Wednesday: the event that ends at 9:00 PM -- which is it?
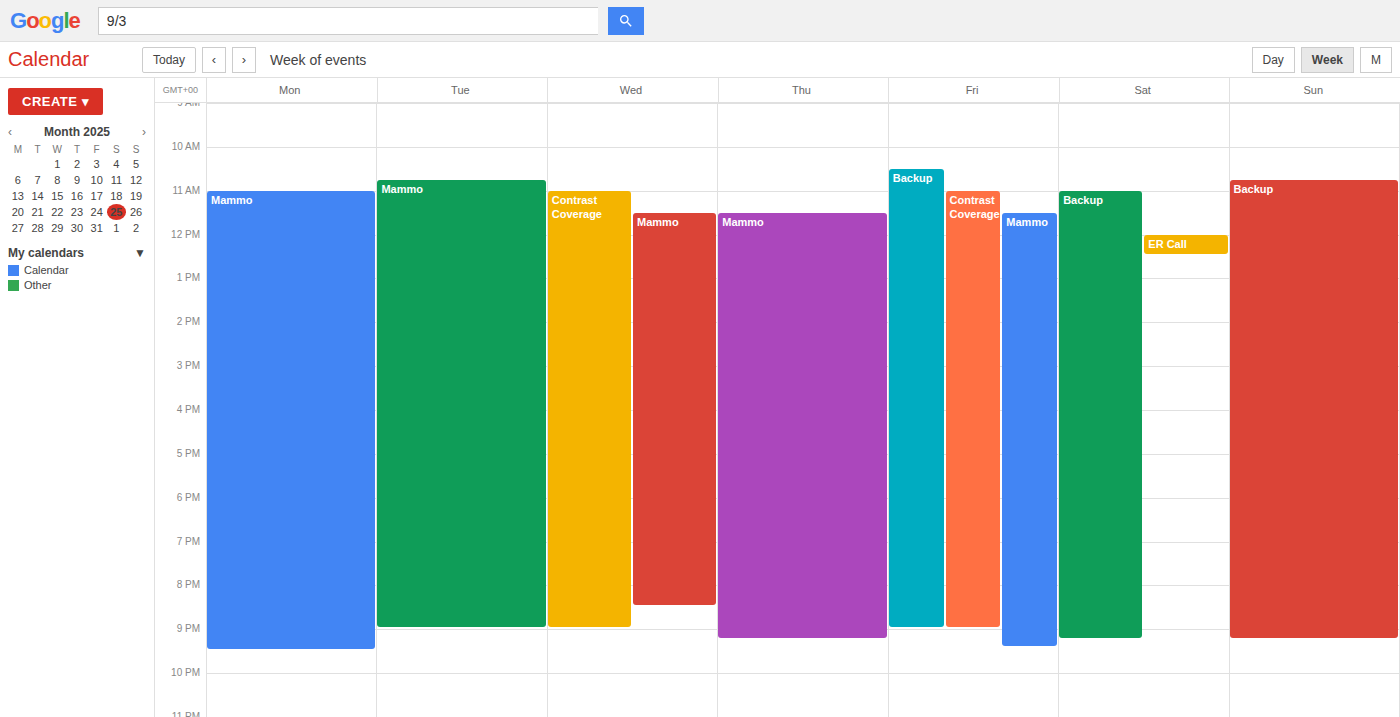
"Contrast Coverage"